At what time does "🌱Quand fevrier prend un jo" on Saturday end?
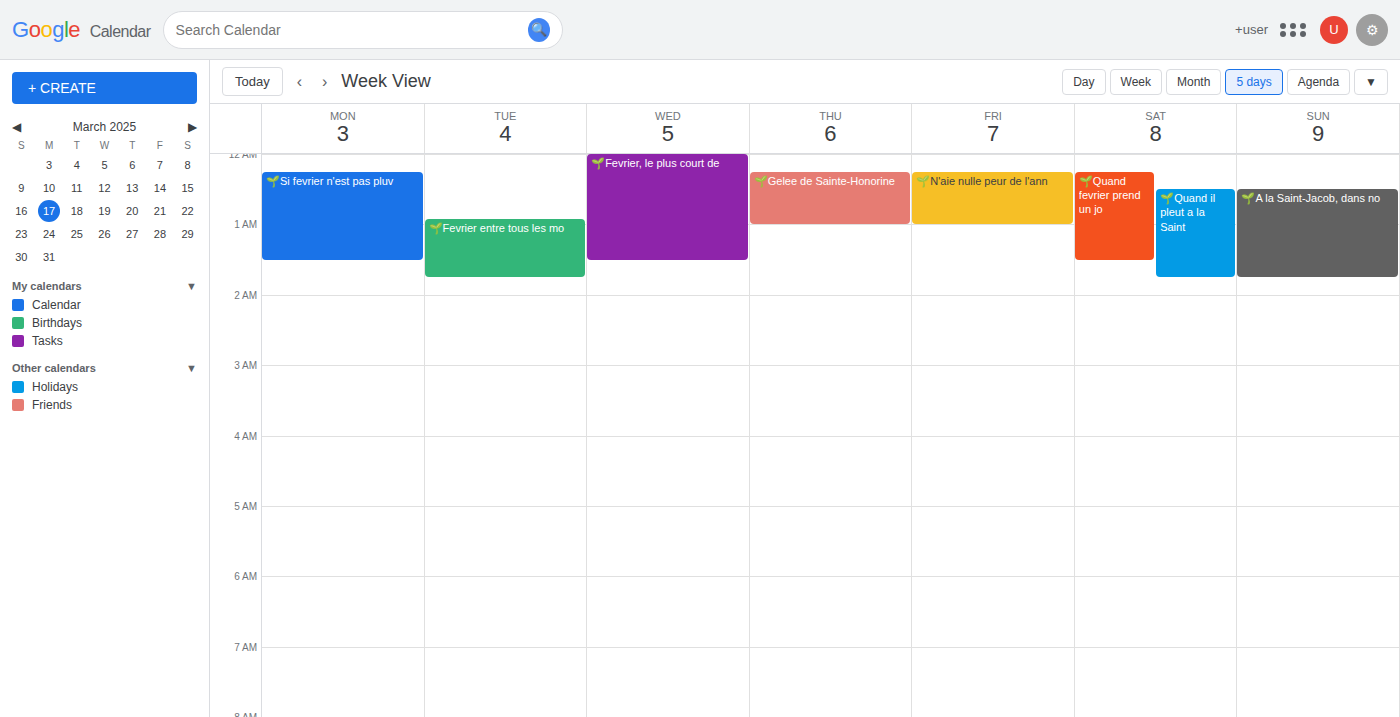
01:30